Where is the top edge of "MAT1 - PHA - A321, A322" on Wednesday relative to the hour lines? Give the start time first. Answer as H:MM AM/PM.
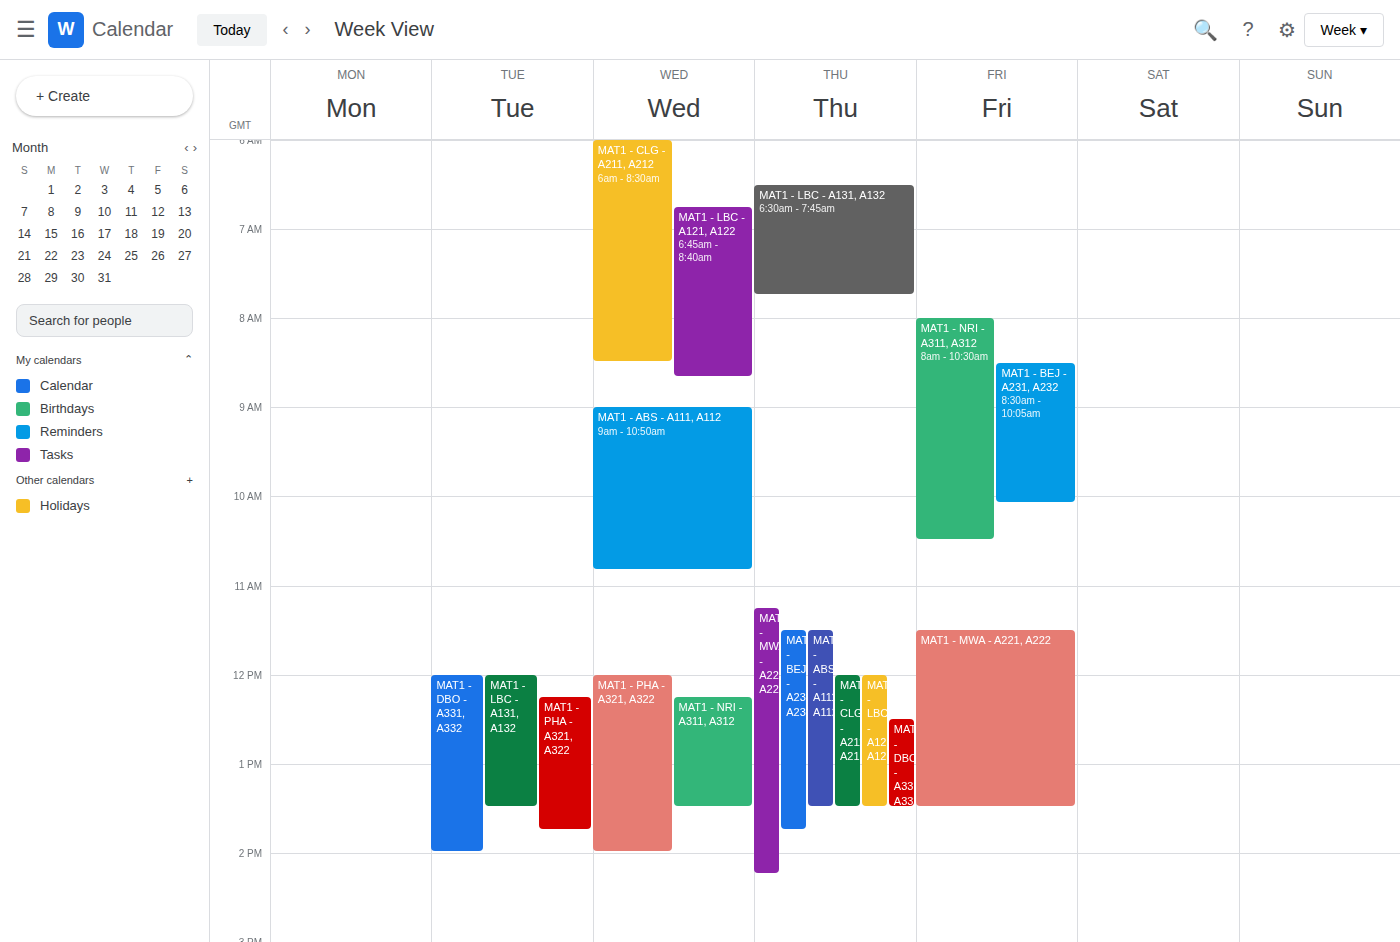
12:00 PM -- exactly on the 12 PM line.